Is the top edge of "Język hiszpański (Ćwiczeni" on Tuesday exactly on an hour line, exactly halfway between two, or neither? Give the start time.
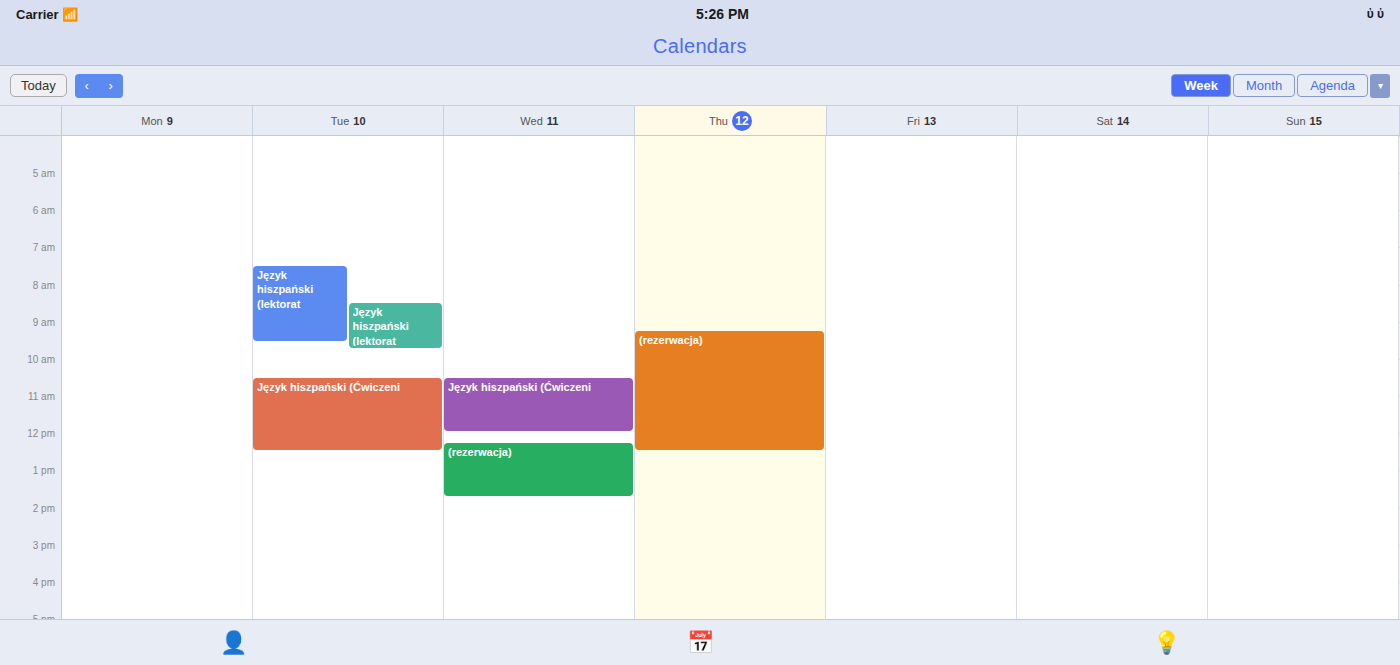
10:30 AM -- halfway between the 10 AM and 11 AM lines.